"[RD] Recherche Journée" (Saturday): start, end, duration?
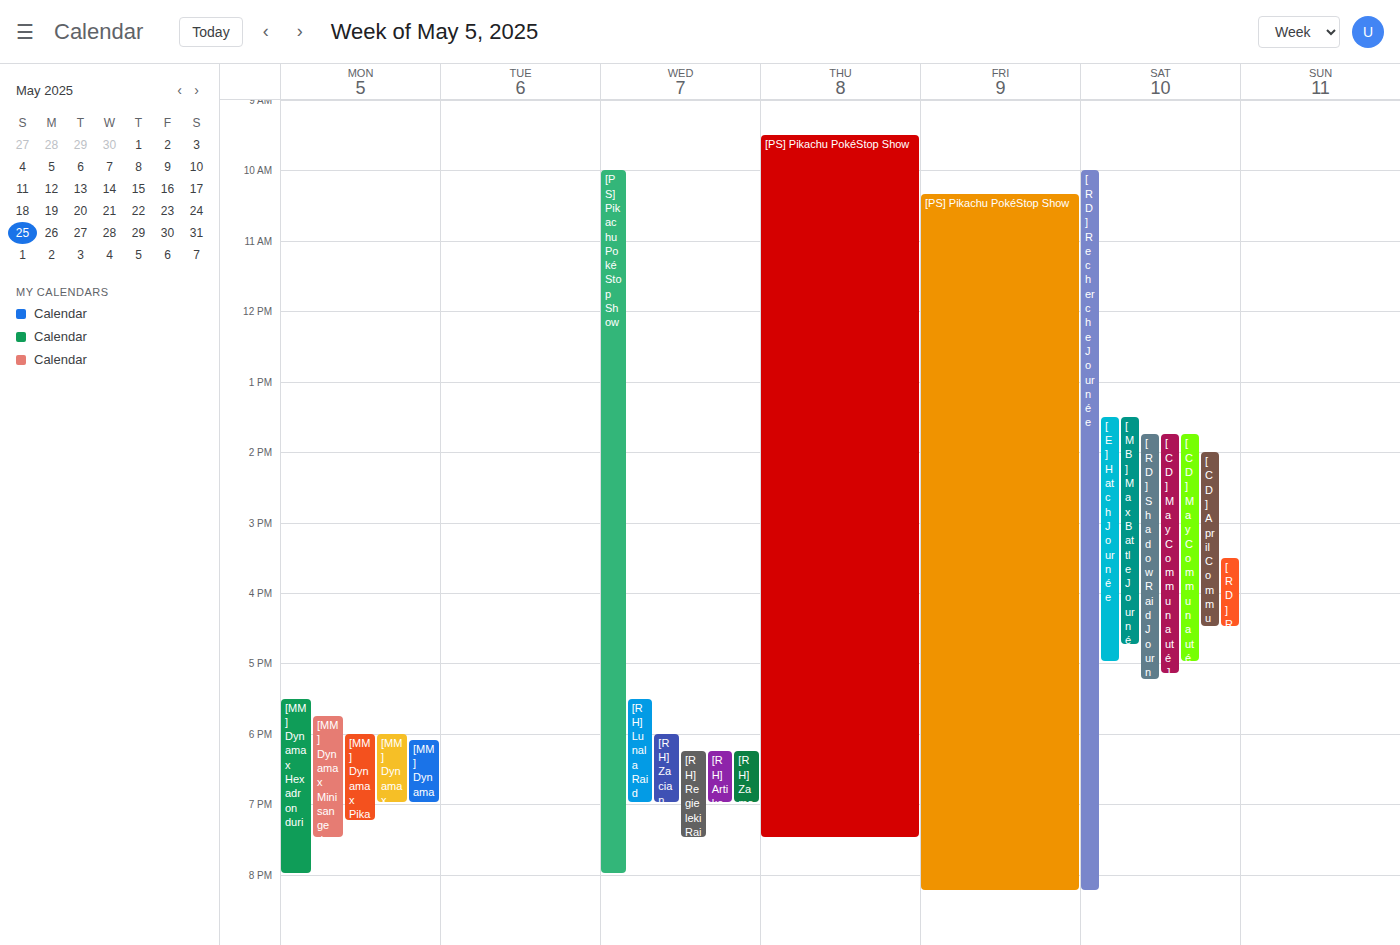
10:00 AM to 8:15 PM, 10 hours 15 minutes